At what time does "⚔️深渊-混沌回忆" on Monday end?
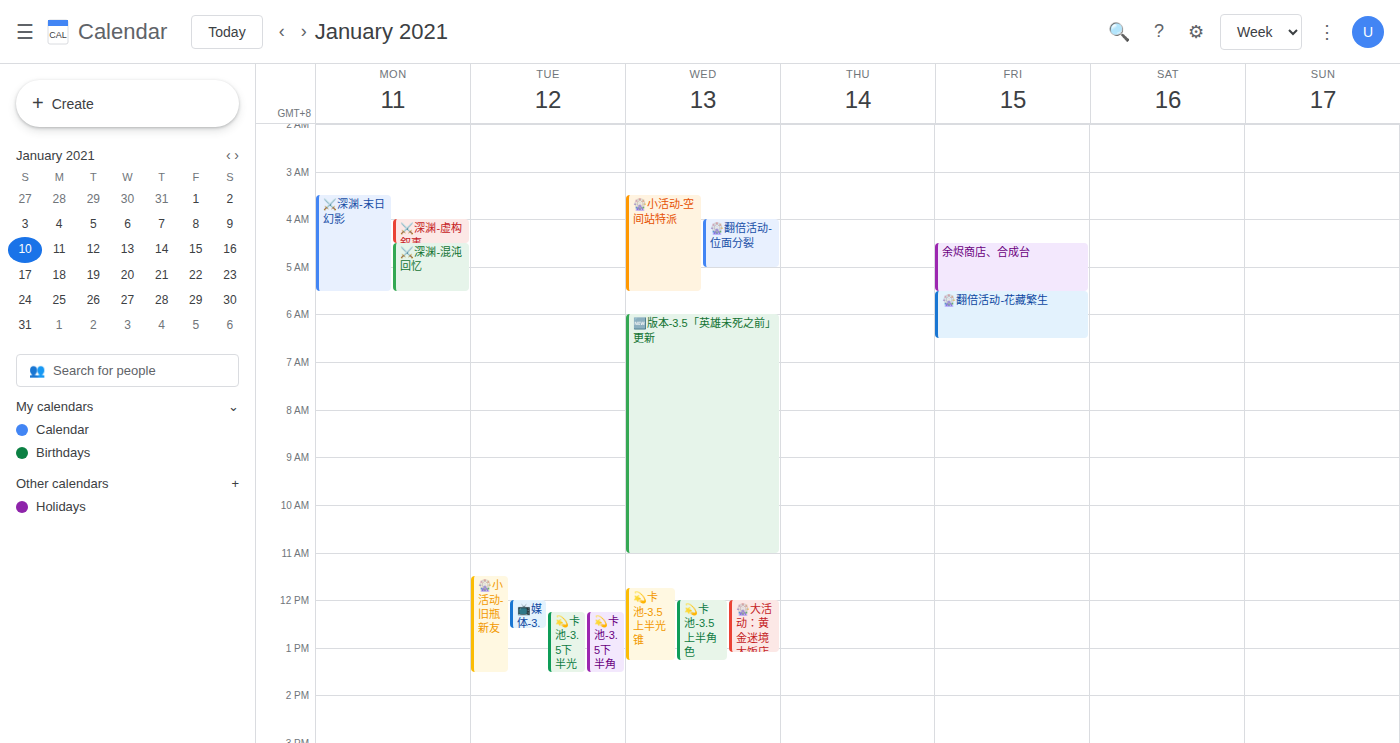
5:30 AM